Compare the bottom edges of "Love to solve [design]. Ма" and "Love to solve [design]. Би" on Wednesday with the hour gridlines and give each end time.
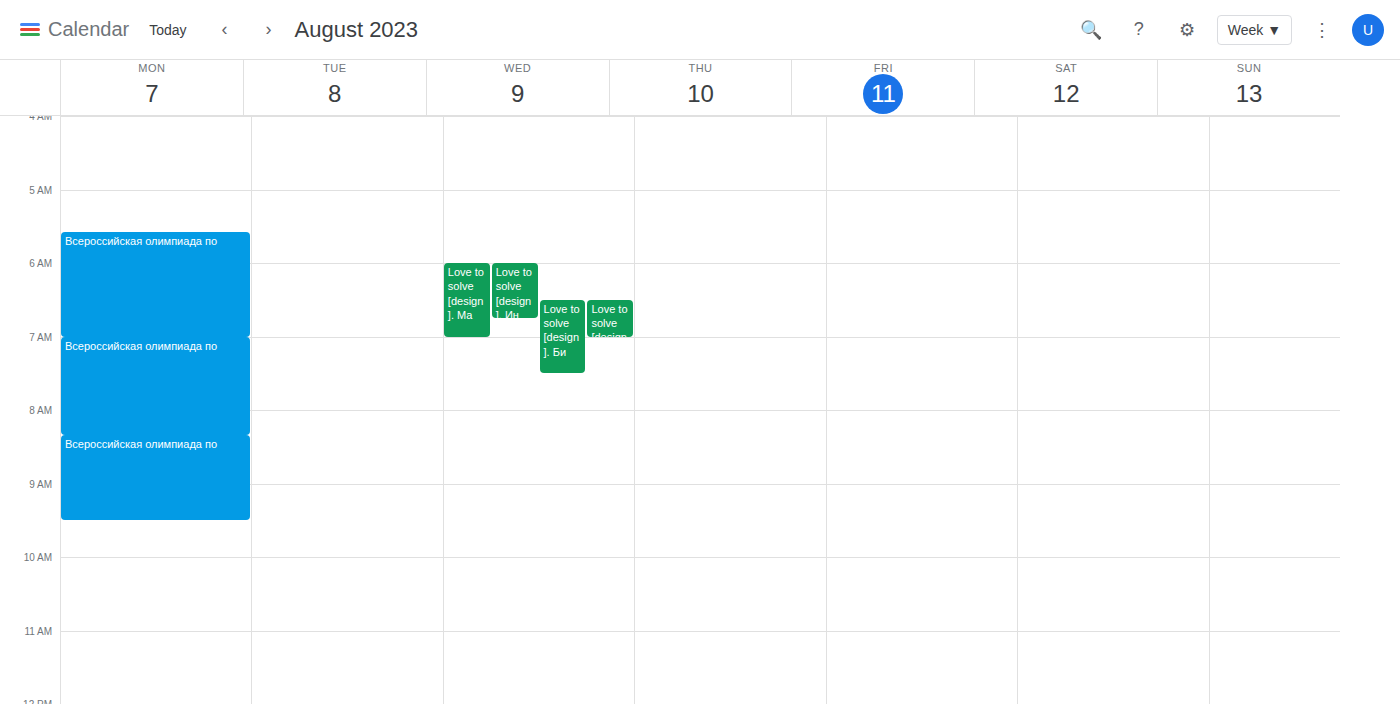
"Love to solve [design]. Ма": 07:00, exactly on the 07:00 line. "Love to solve [design]. Би": 07:30, halfway between the 07:00 and 08:00 lines.